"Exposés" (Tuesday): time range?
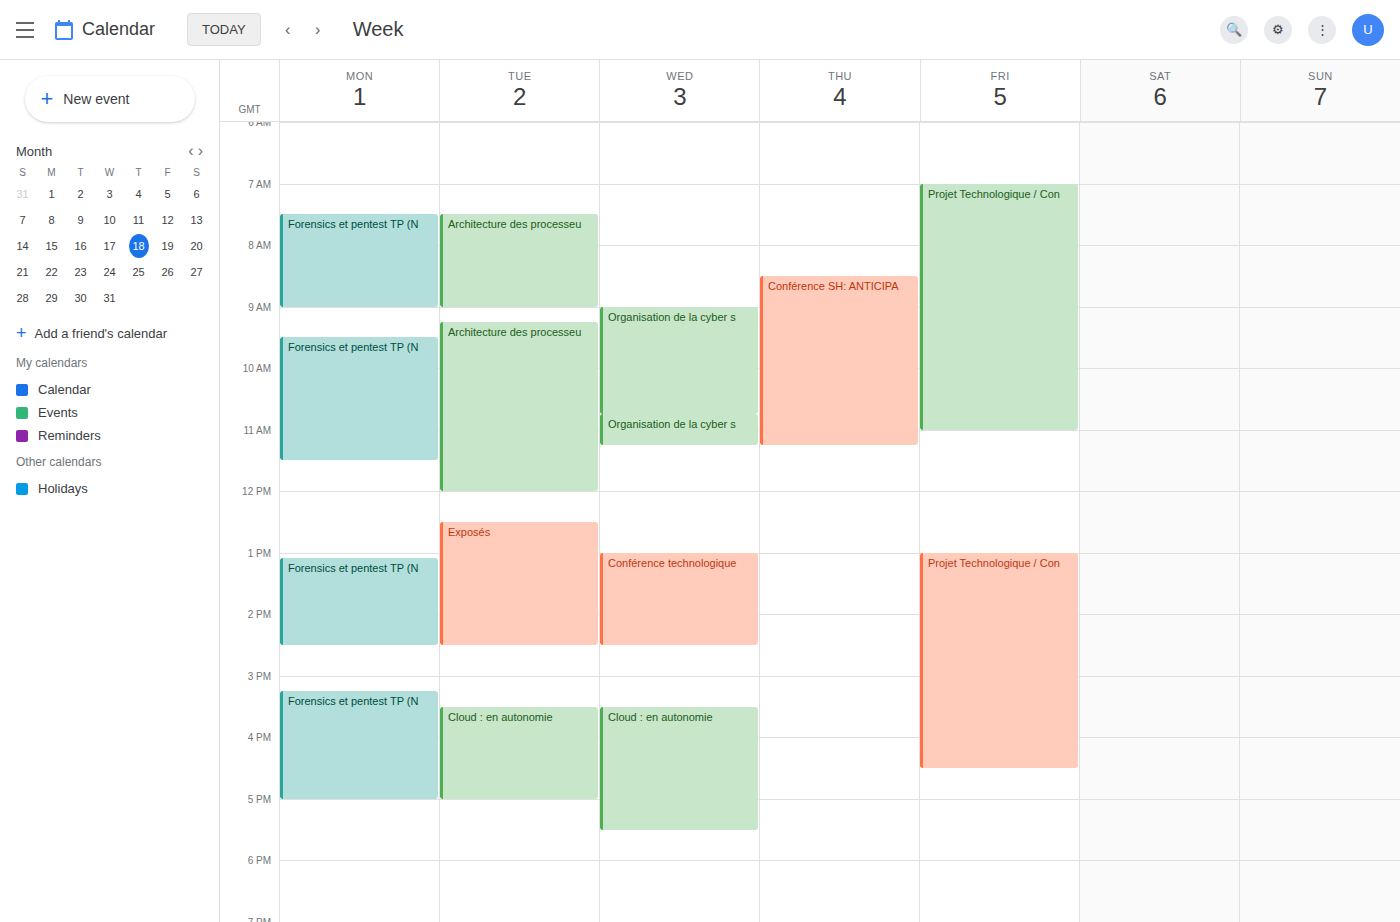
12:30 to 14:30